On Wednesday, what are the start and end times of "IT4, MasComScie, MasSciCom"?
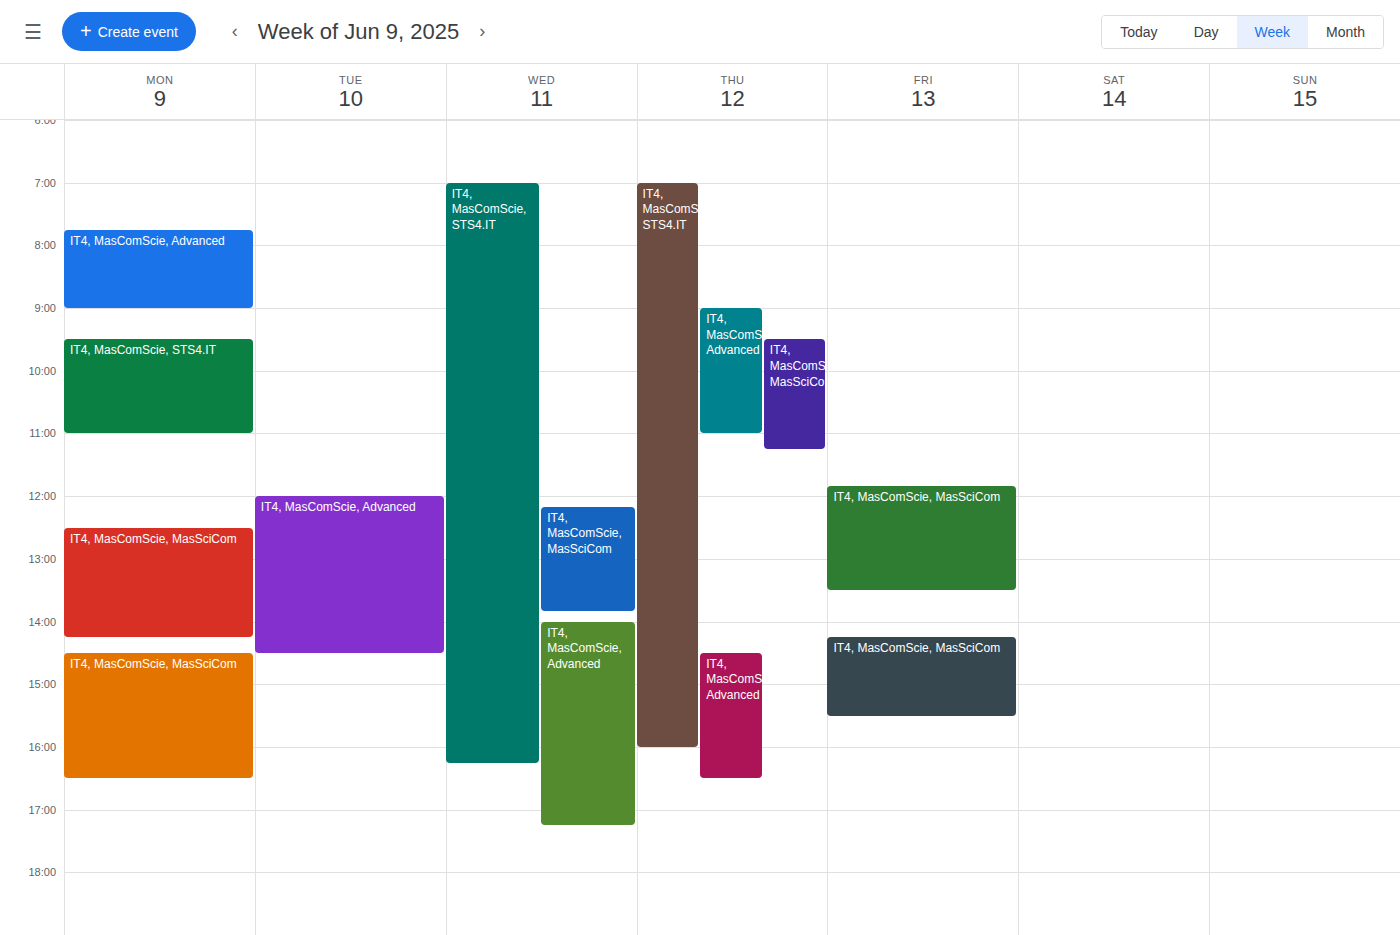
12:10 PM to 1:50 PM